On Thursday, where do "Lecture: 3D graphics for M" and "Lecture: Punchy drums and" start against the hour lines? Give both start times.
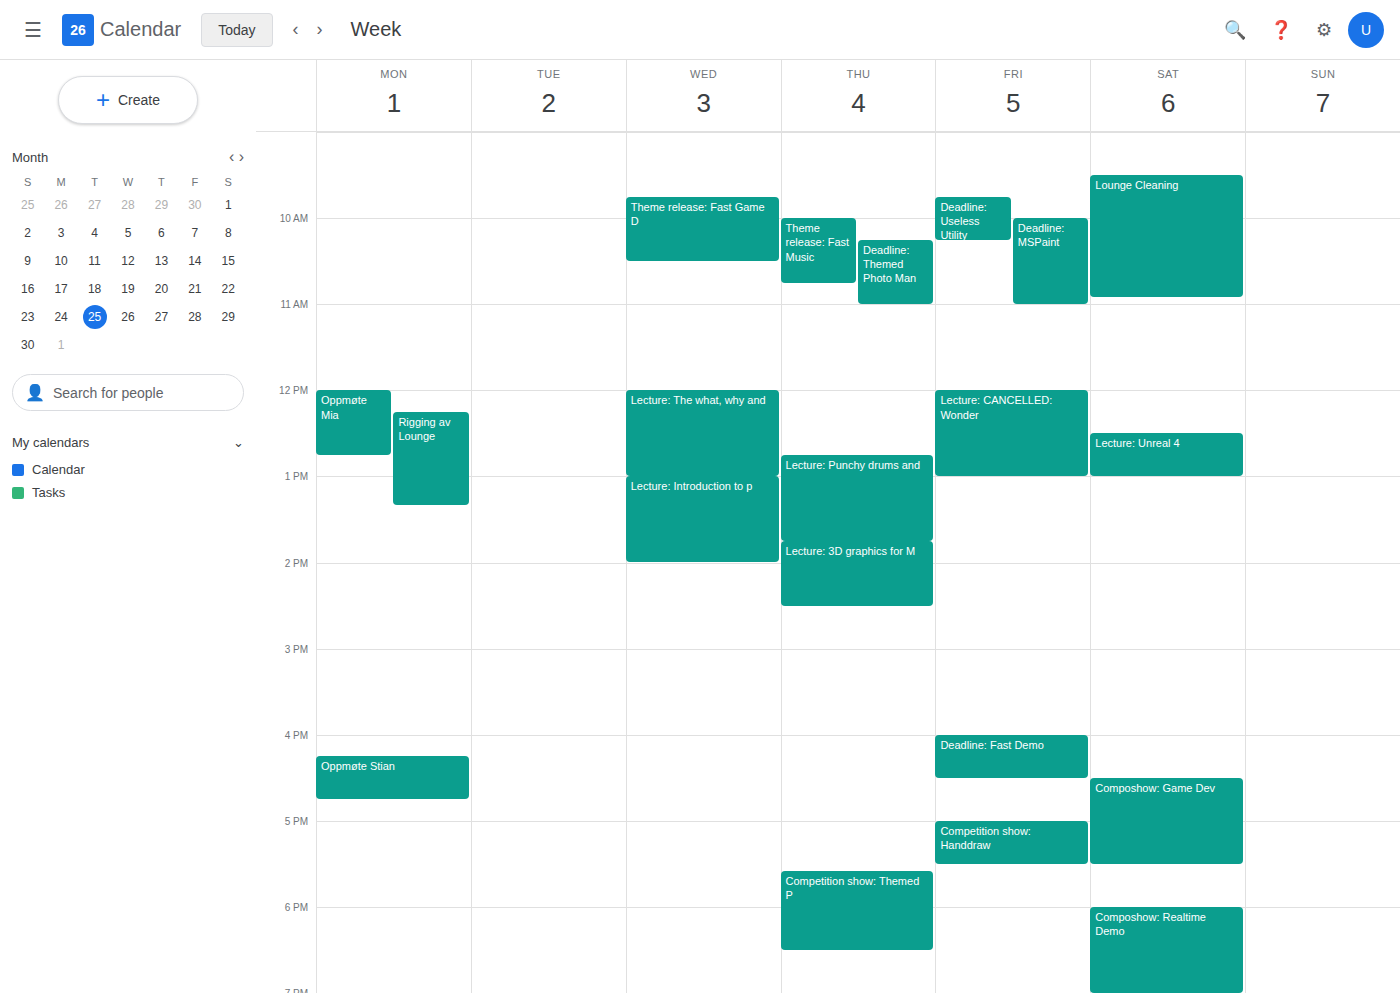
"Lecture: 3D graphics for M": 13:45, neither: three quarters of the way from the 13:00 line to the 14:00 line. "Lecture: Punchy drums and": 12:45, neither: three quarters of the way from the 12:00 line to the 13:00 line.